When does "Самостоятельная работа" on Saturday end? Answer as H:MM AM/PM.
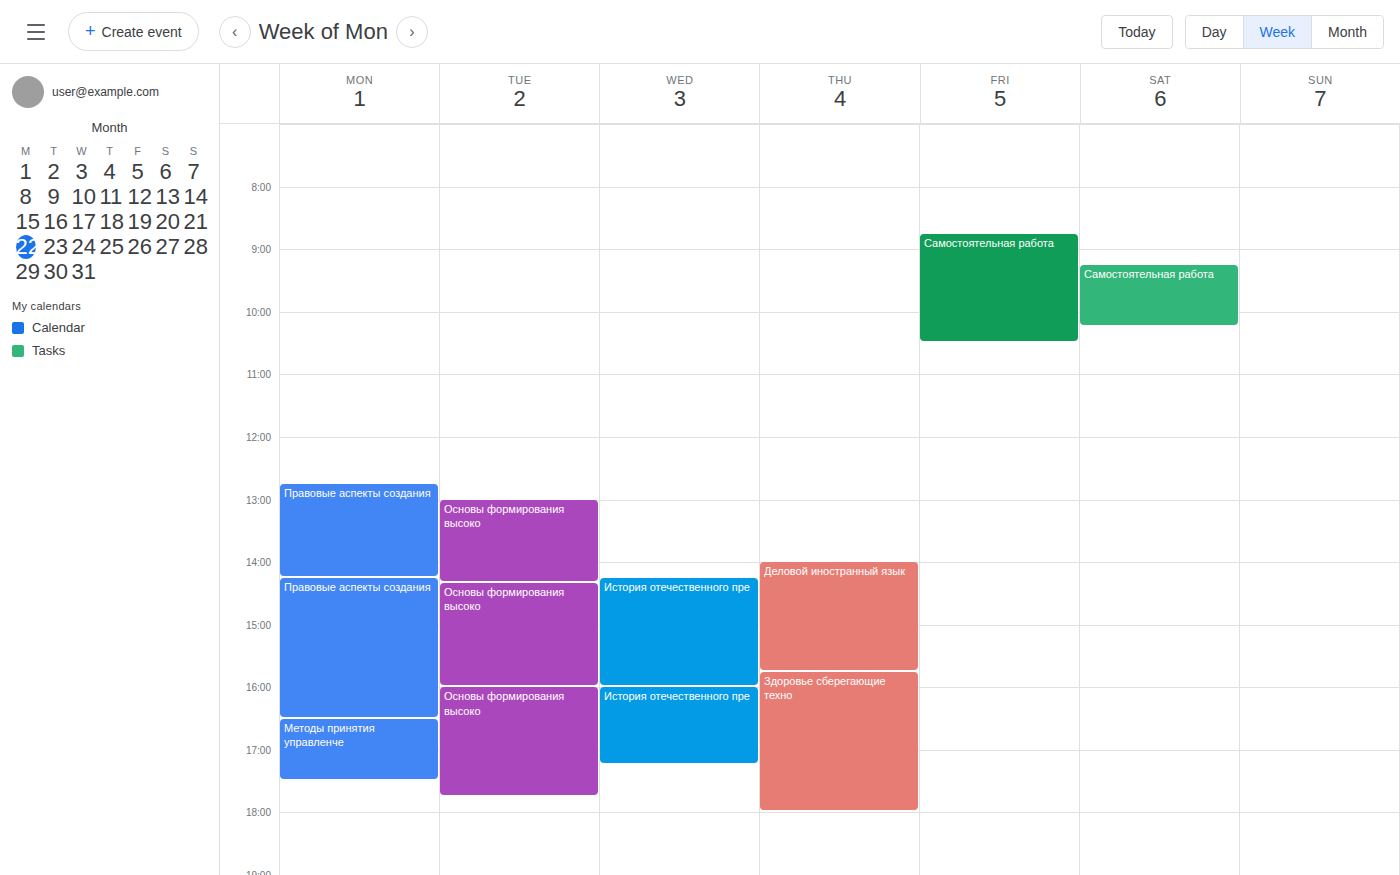
10:15 AM